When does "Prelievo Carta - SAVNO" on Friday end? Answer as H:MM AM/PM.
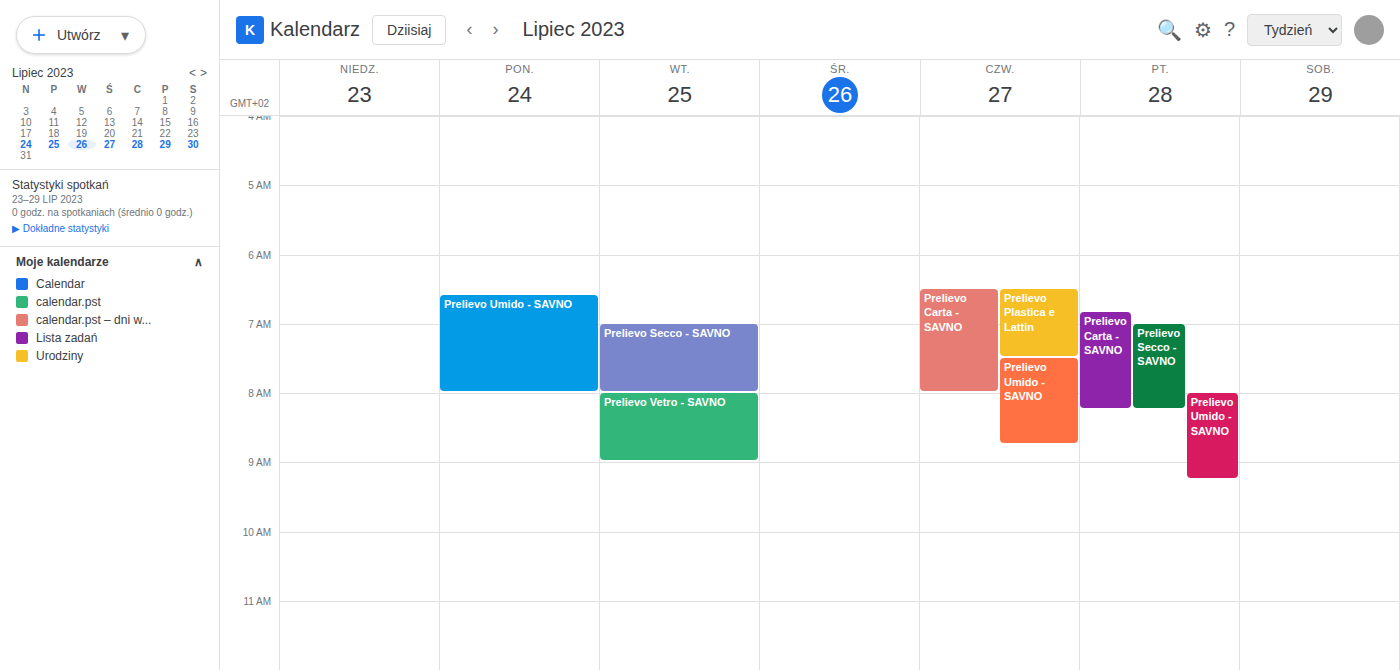
8:15 AM